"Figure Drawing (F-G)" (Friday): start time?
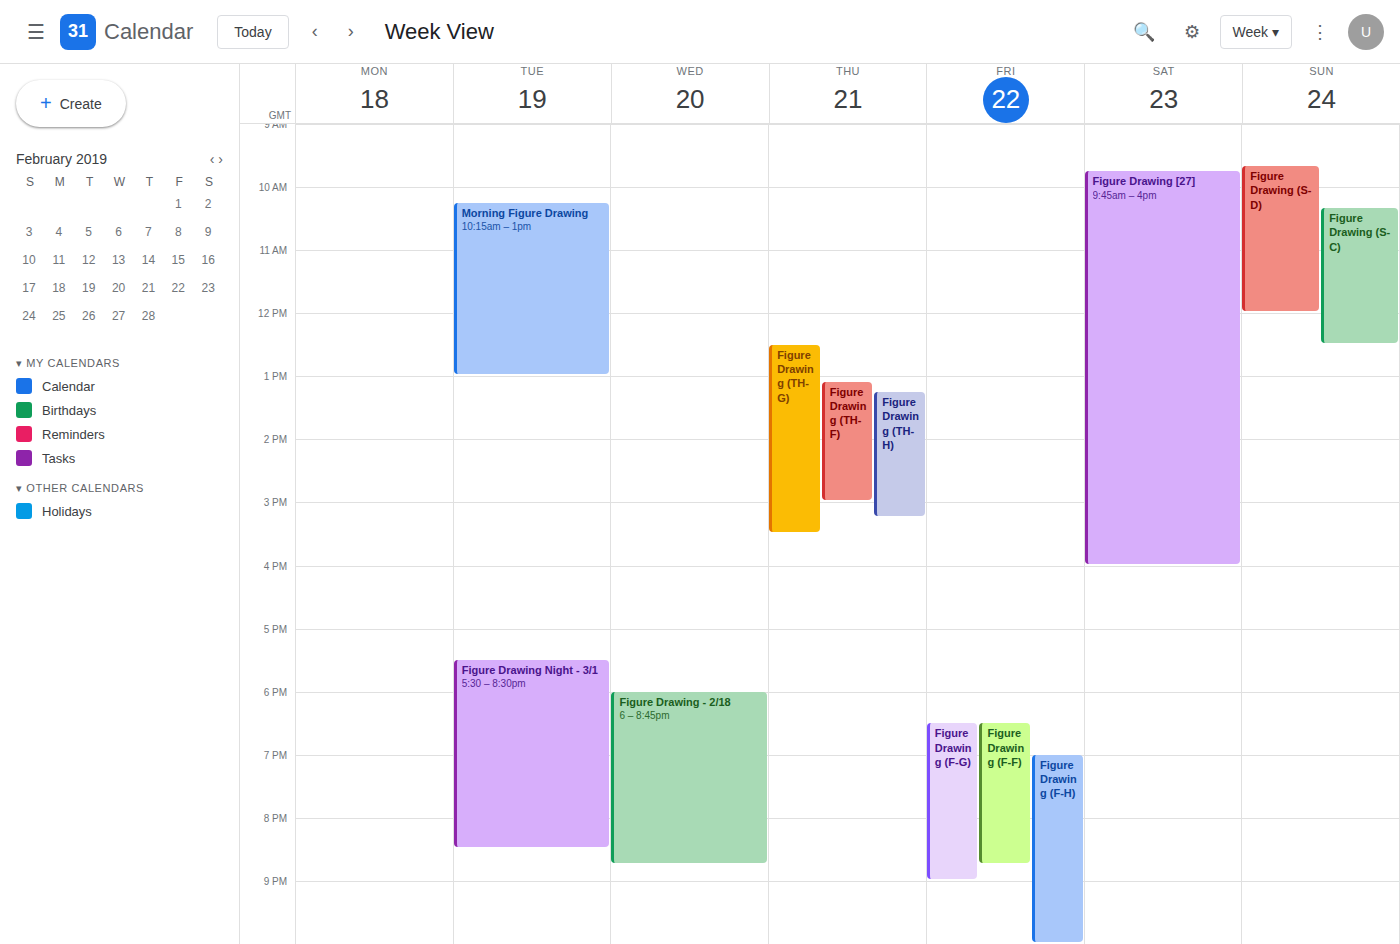
6:30 PM